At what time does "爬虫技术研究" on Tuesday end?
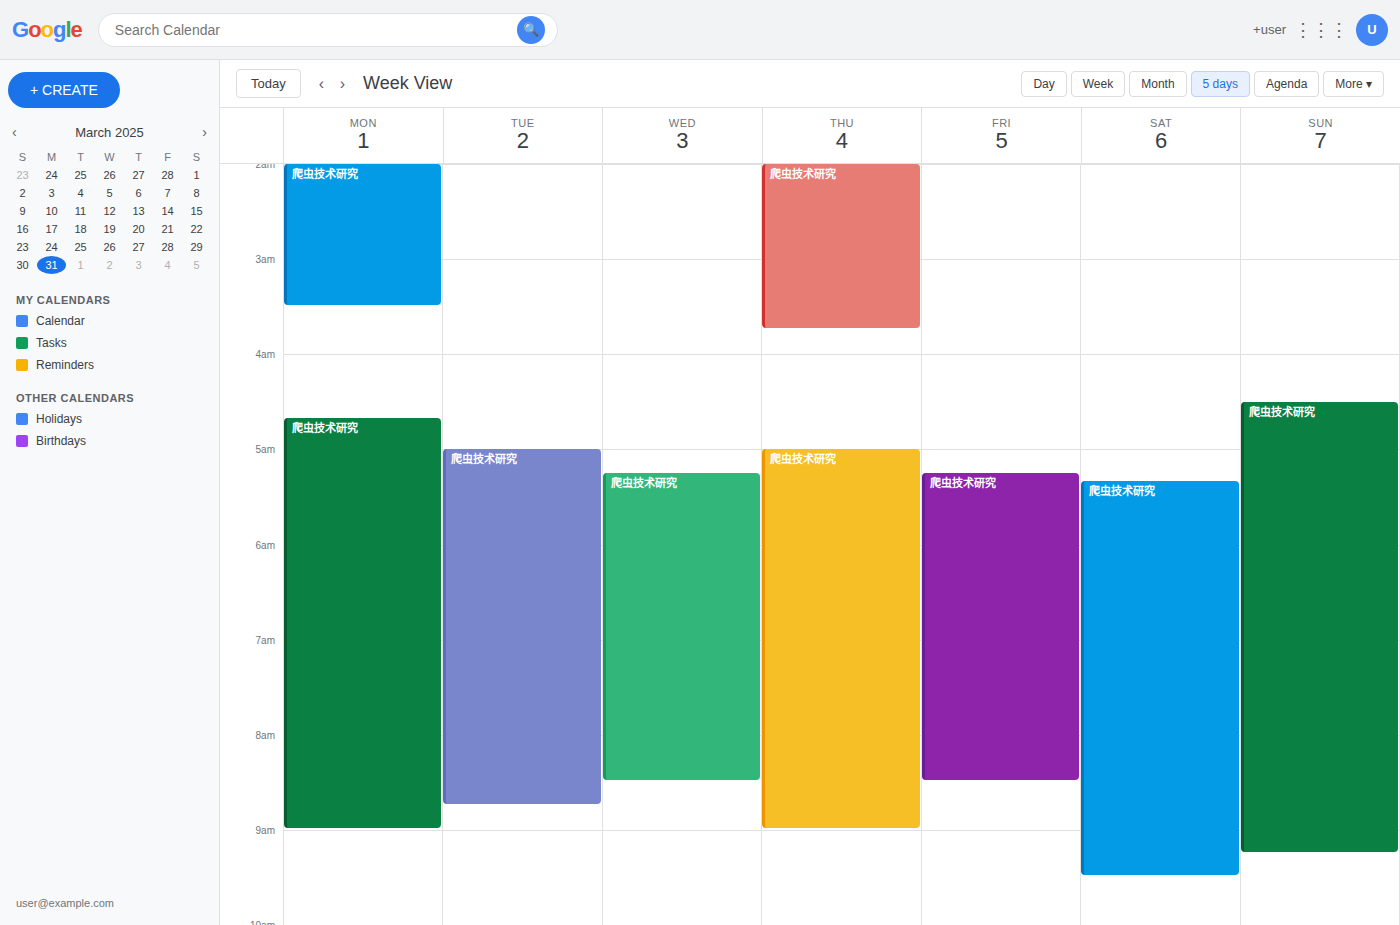
8:45 AM